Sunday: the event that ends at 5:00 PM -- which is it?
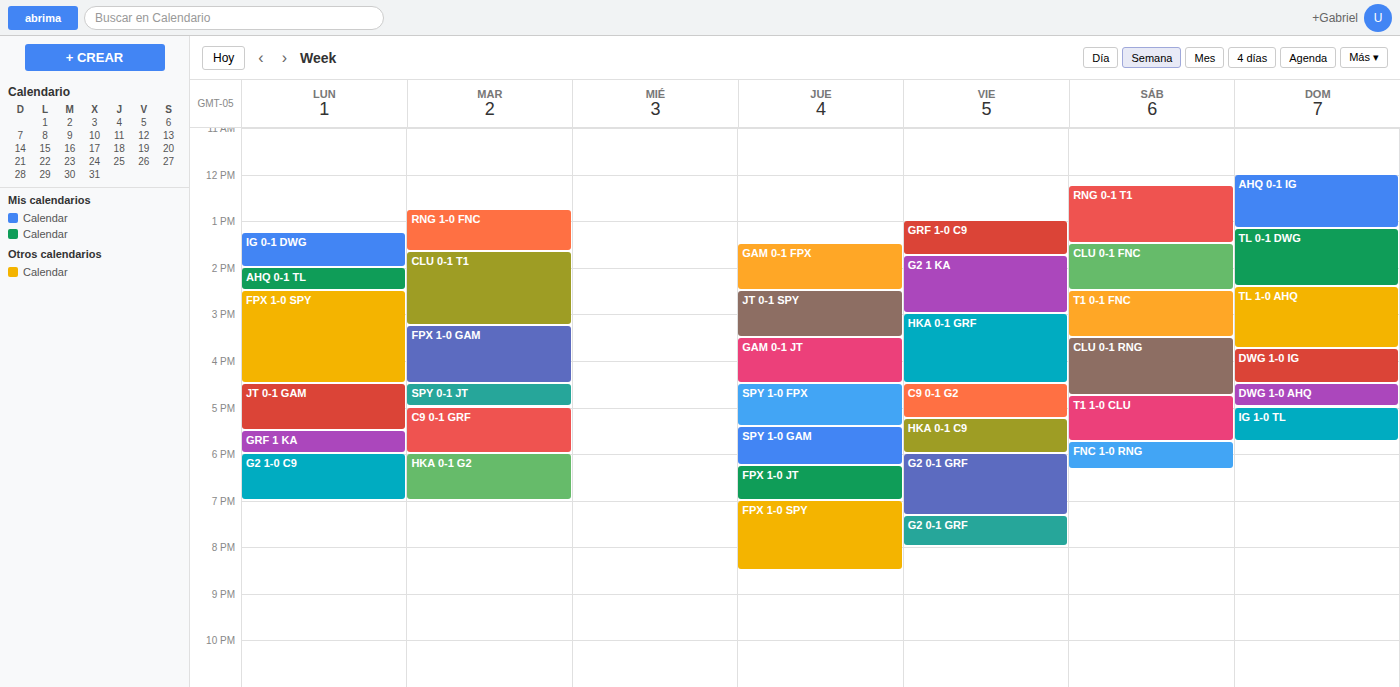
"DWG 1-0 AHQ"